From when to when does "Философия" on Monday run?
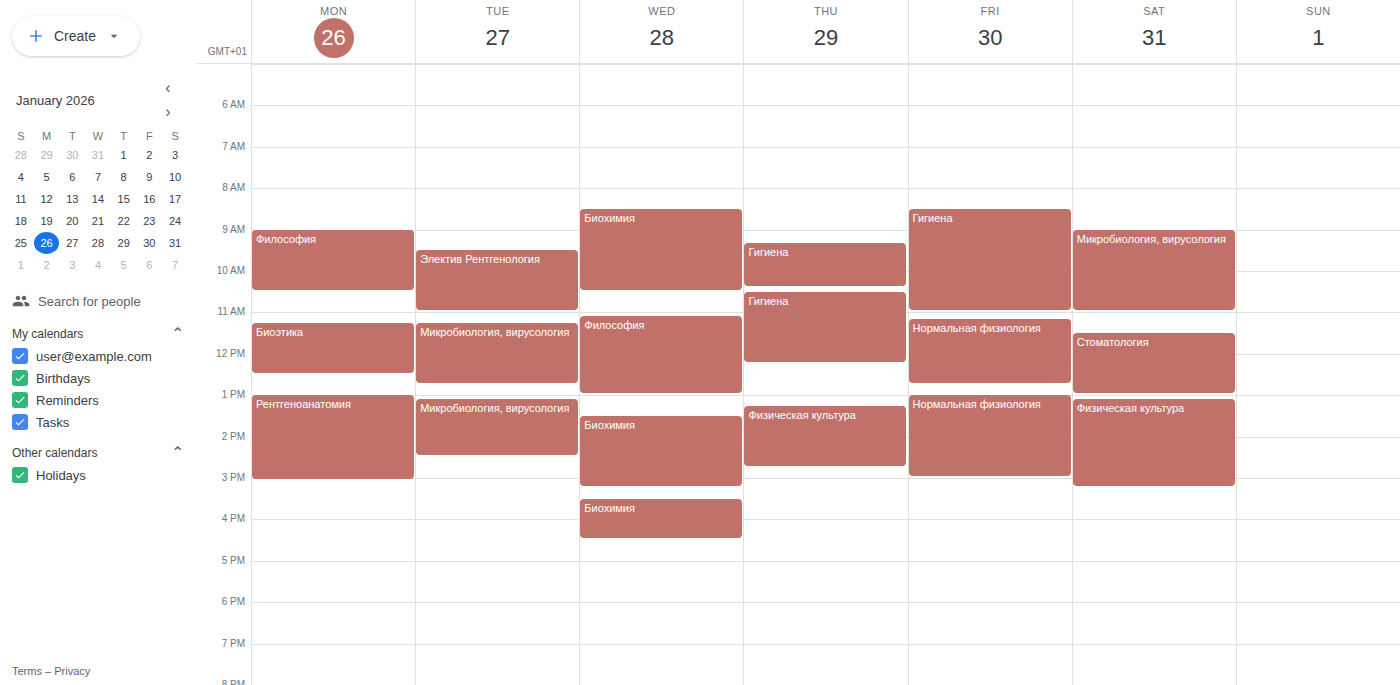
9:00 AM to 10:30 AM